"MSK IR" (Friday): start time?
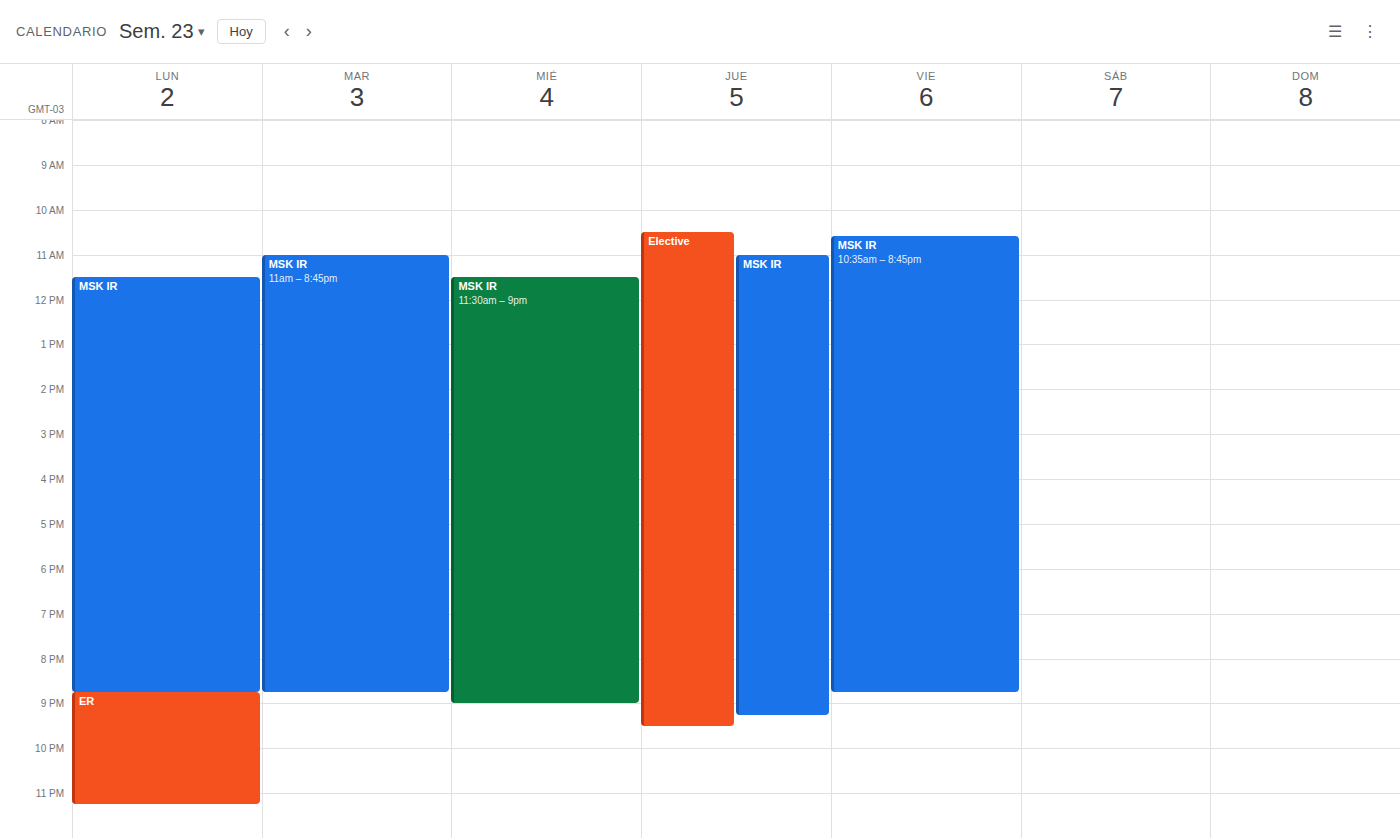
10:35 AM